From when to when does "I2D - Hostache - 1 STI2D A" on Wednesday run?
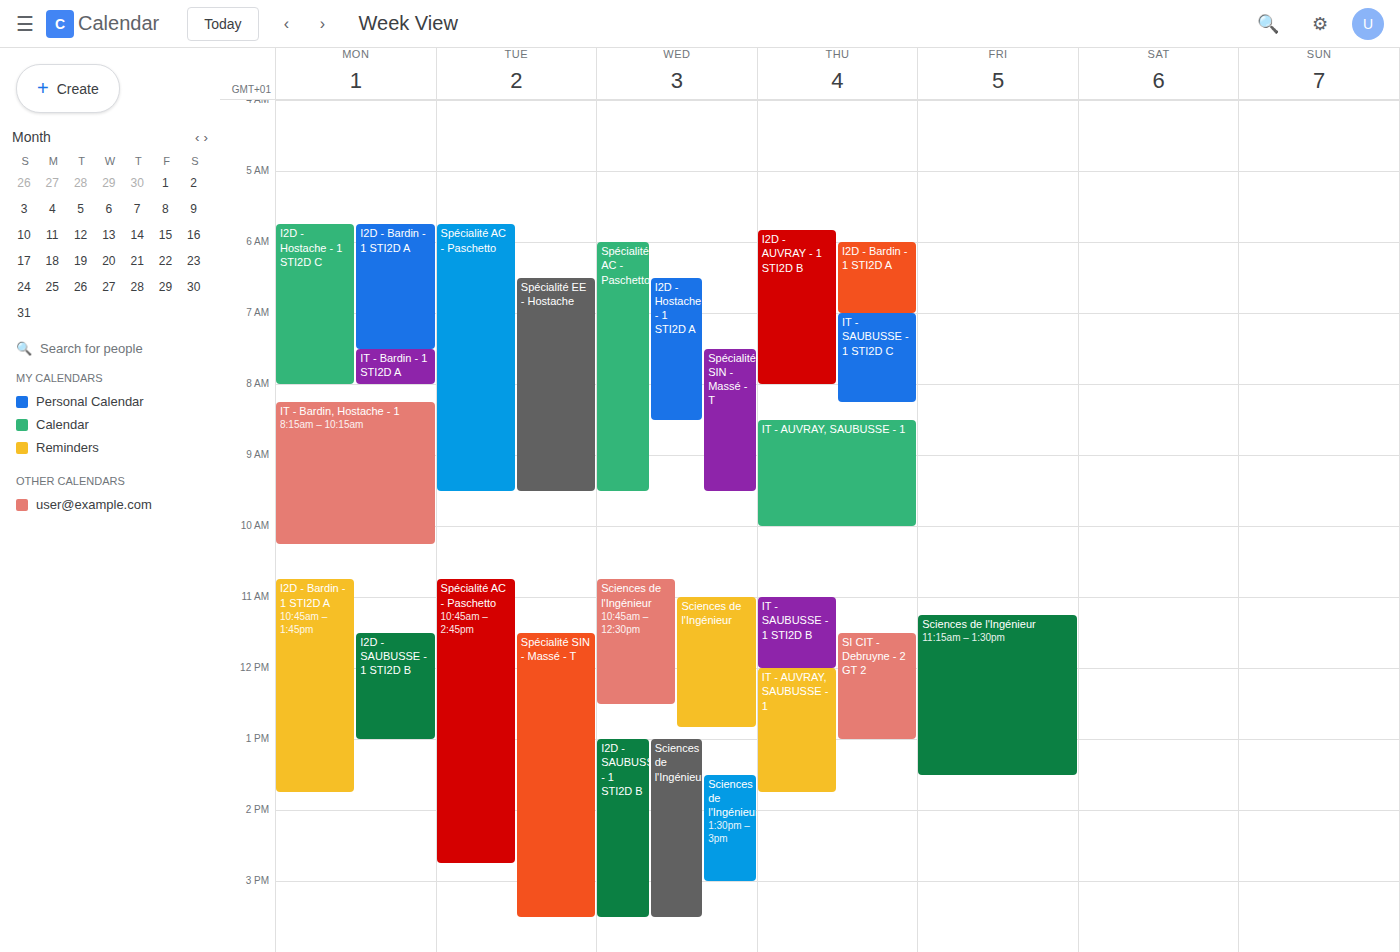
6:30 AM to 8:30 AM